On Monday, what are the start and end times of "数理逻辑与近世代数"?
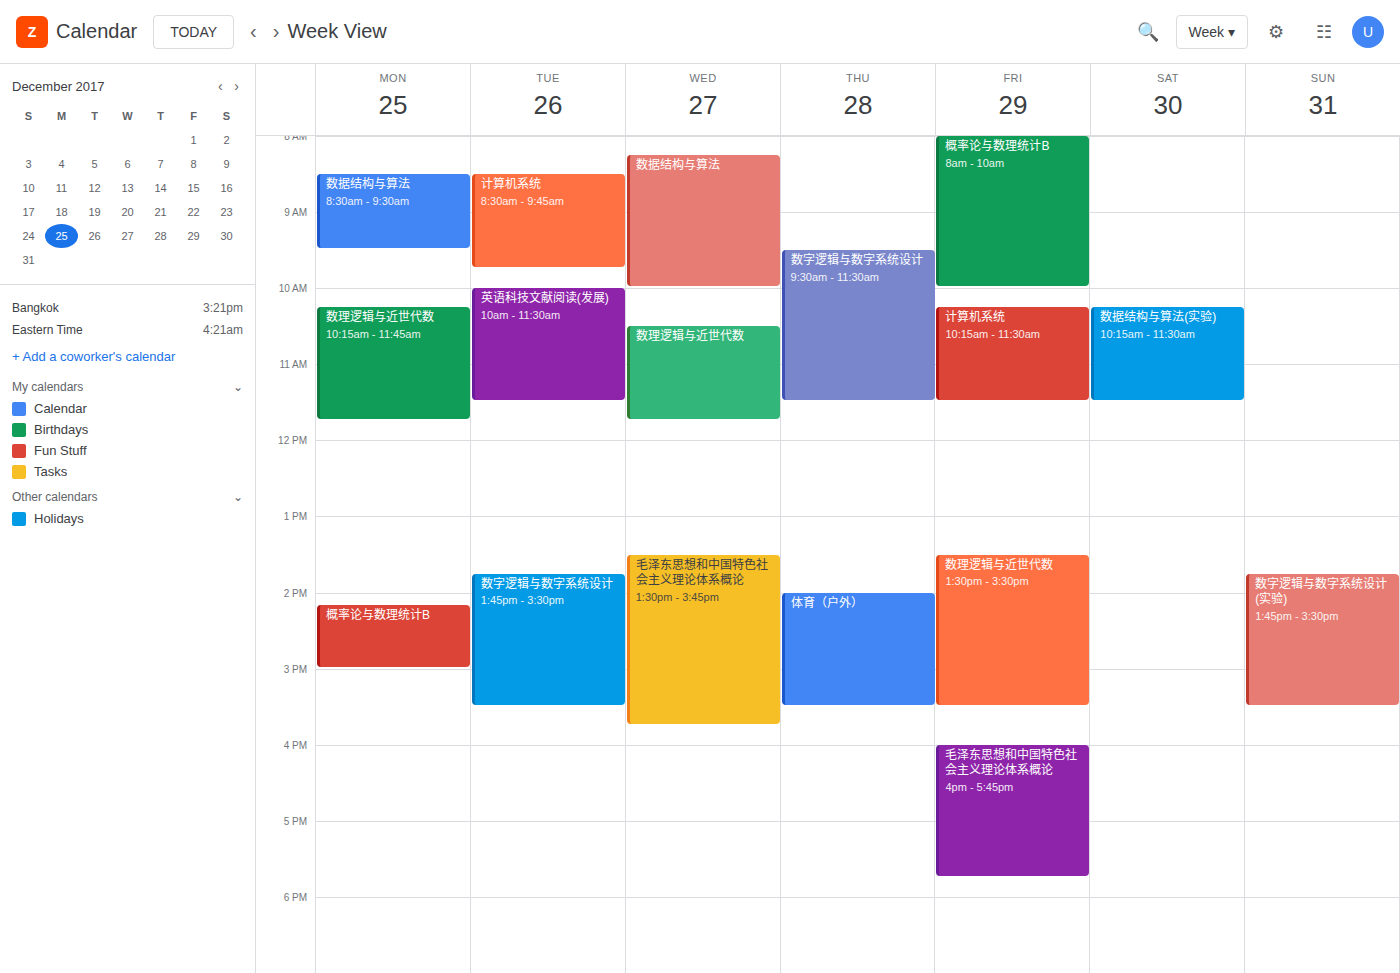
10:15 AM to 11:45 AM